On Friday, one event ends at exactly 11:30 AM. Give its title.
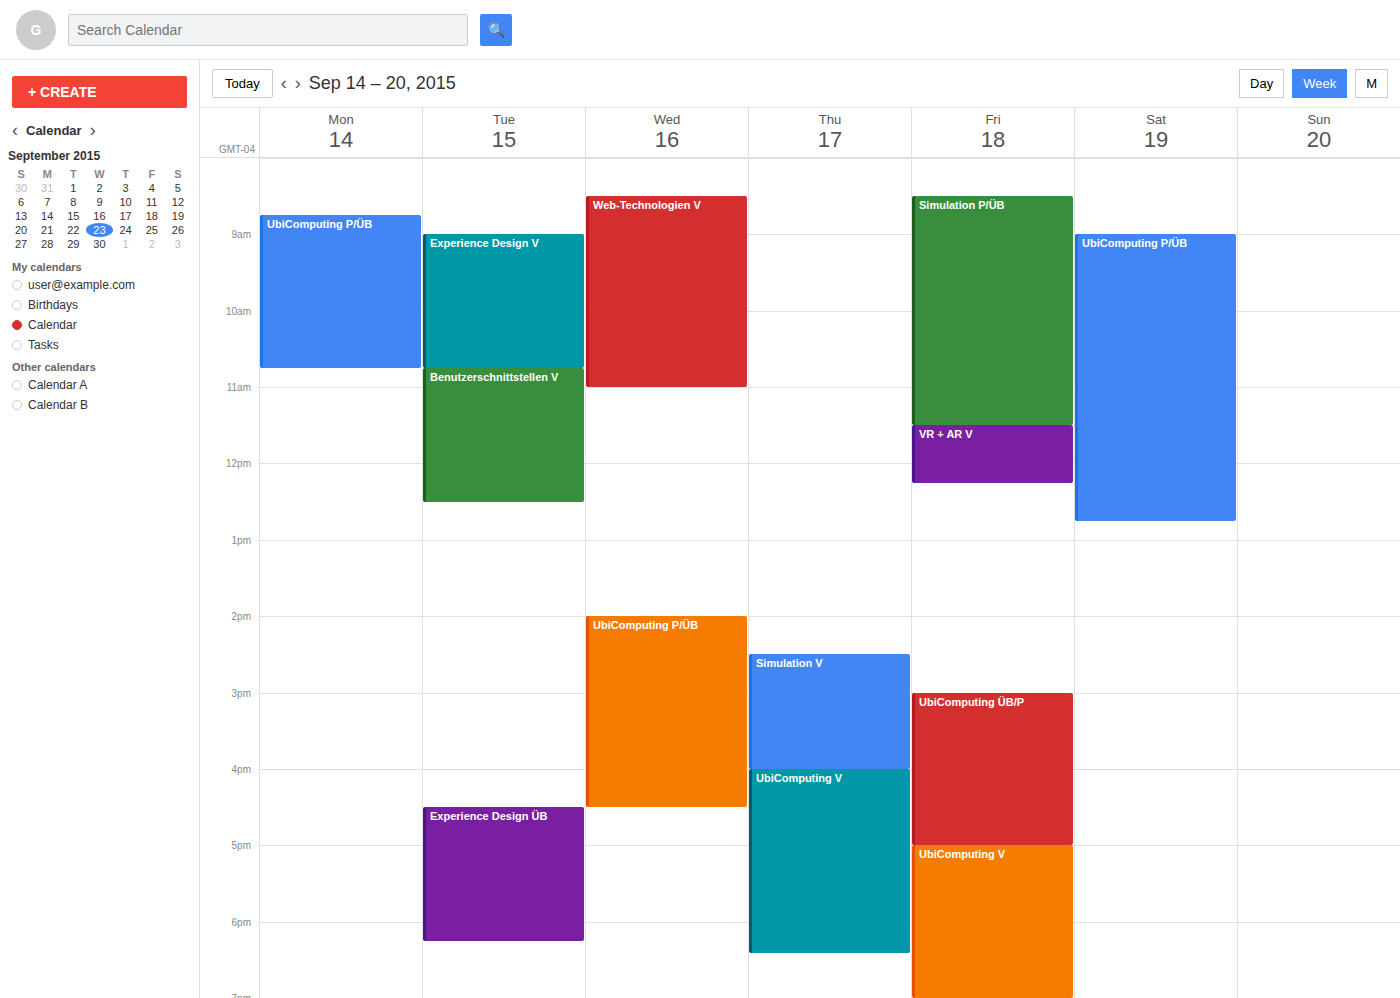
"Simulation P/ÜB"